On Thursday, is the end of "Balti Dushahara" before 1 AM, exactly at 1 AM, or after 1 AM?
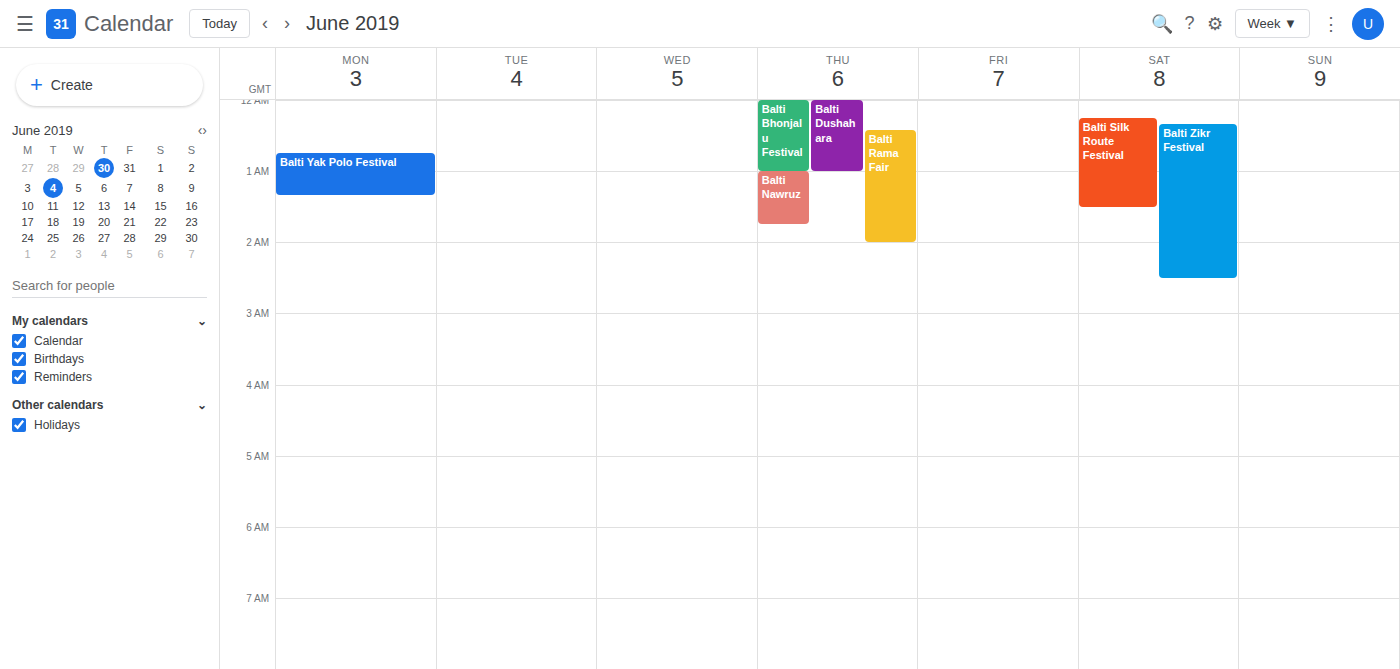
1:00 AM -- exactly at 1 AM, on the 1 AM line.